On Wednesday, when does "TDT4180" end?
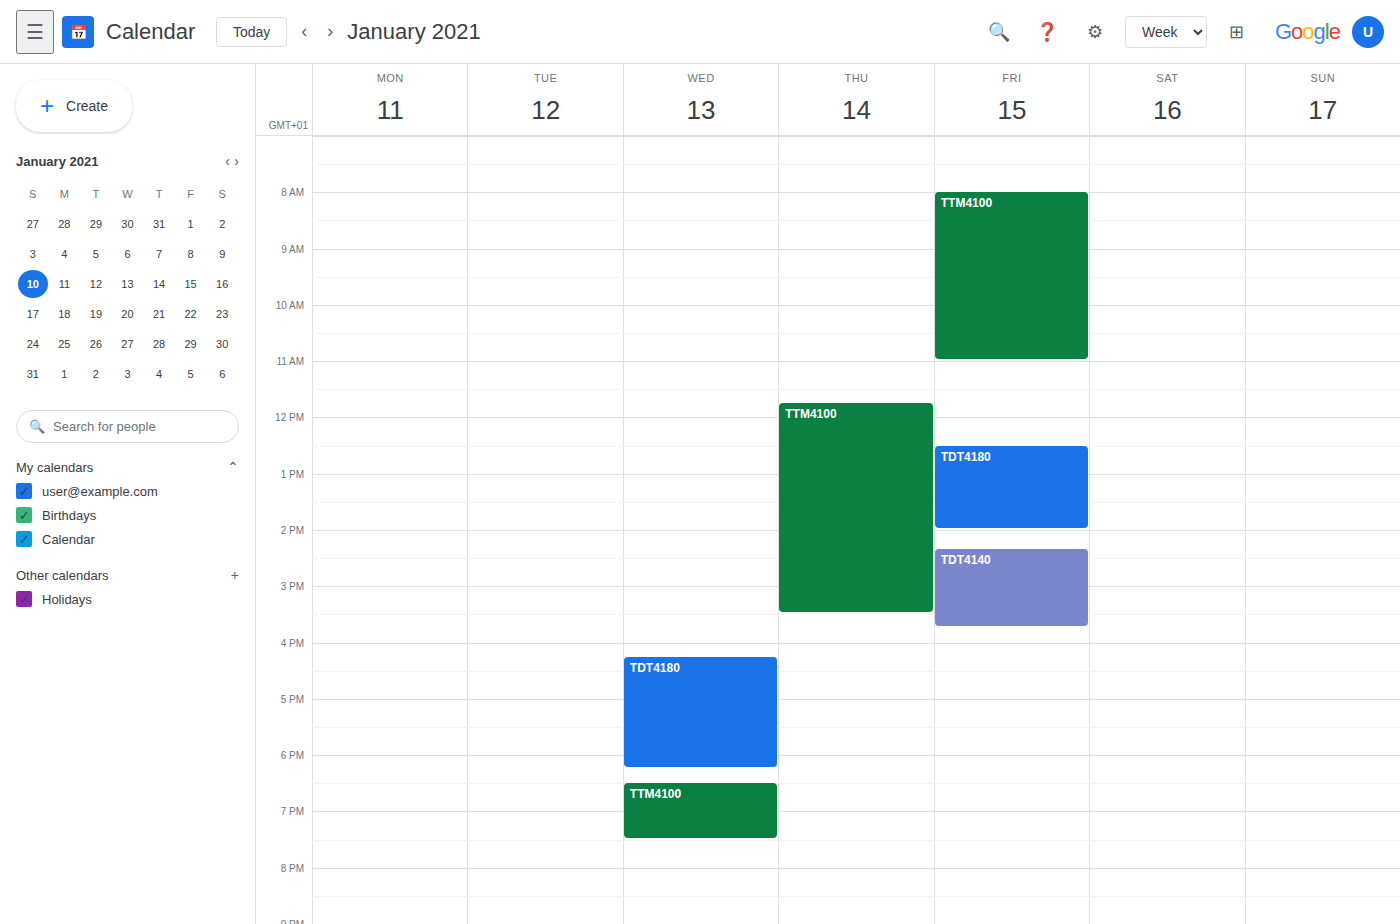
6:15 PM